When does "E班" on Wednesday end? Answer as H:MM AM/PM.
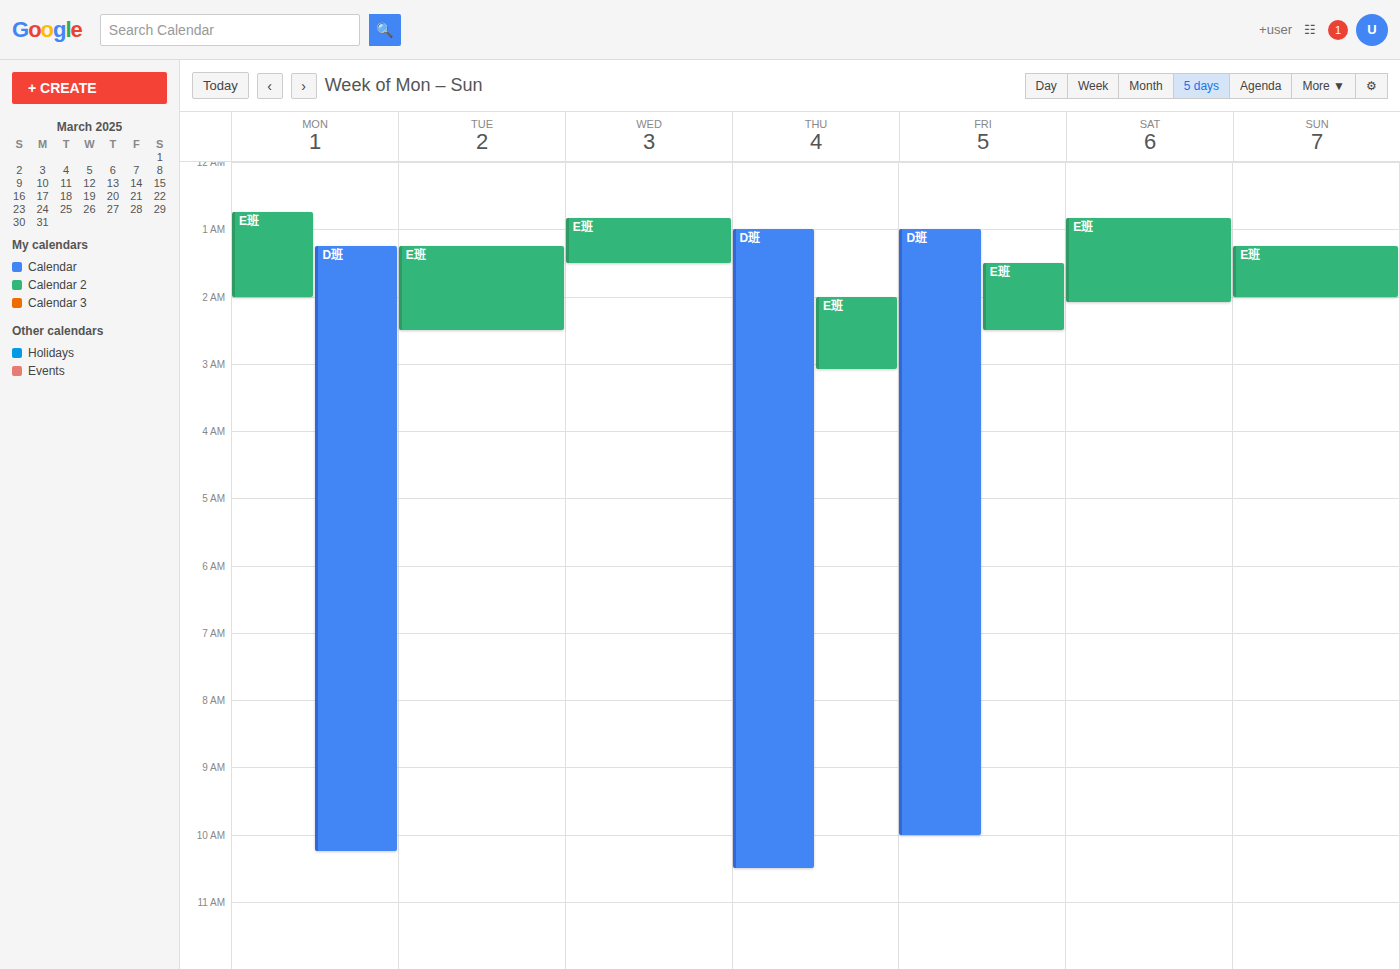
1:30 AM